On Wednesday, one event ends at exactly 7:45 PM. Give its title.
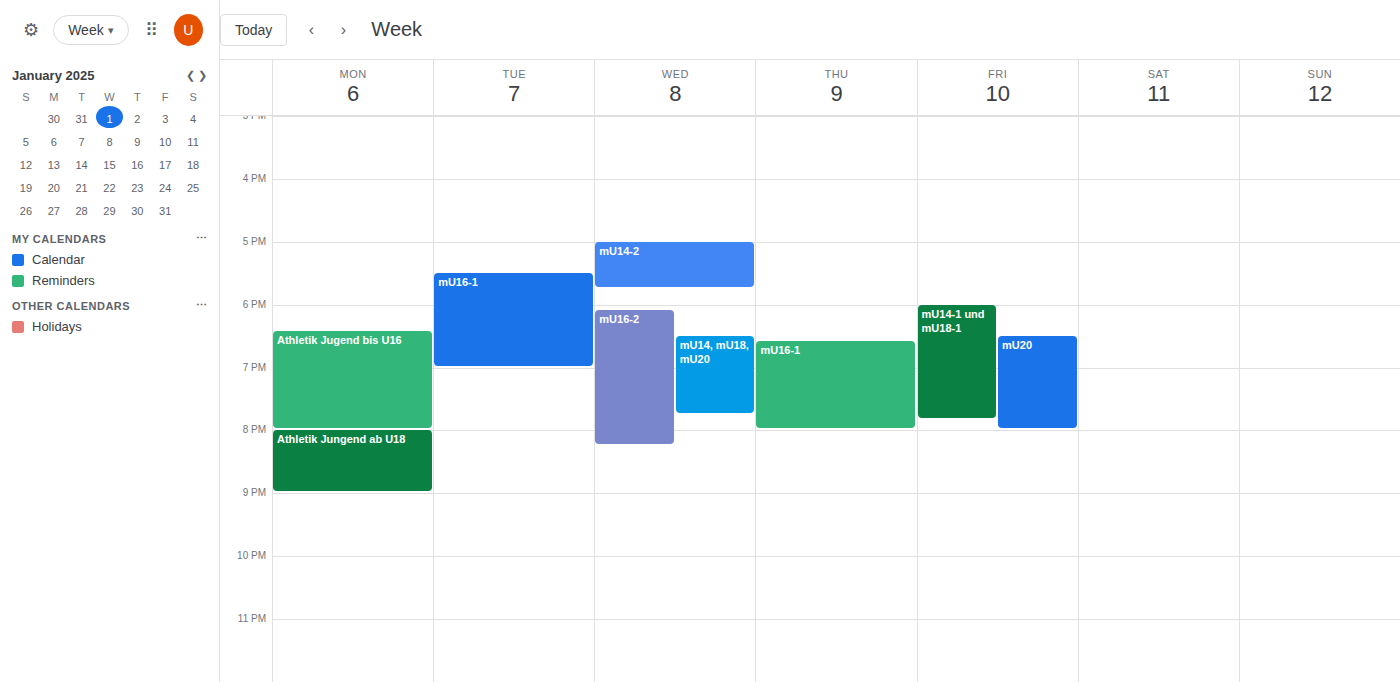
"mU14, mU18, mU20"